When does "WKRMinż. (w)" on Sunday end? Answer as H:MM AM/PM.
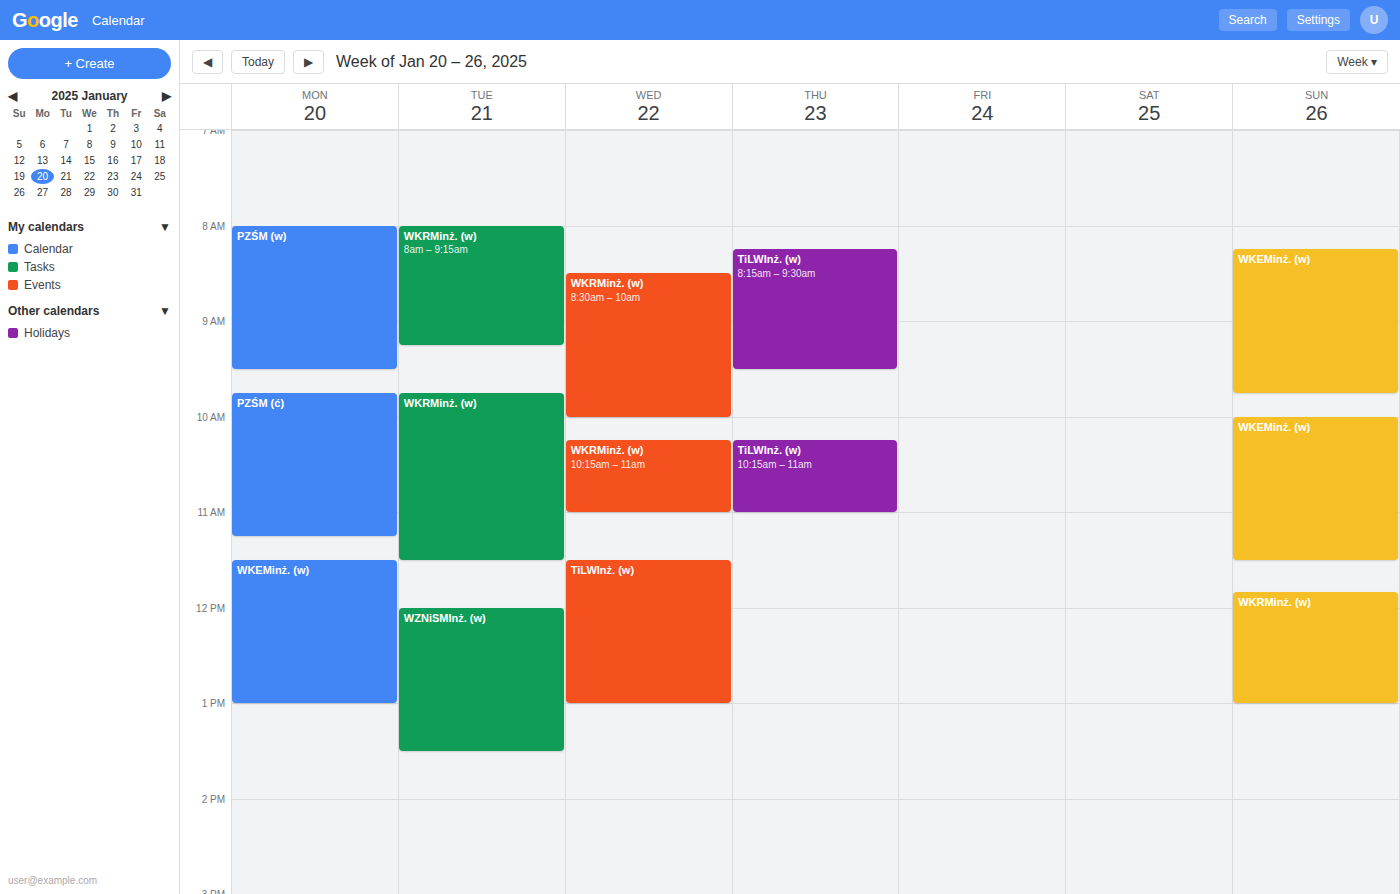
1:00 PM